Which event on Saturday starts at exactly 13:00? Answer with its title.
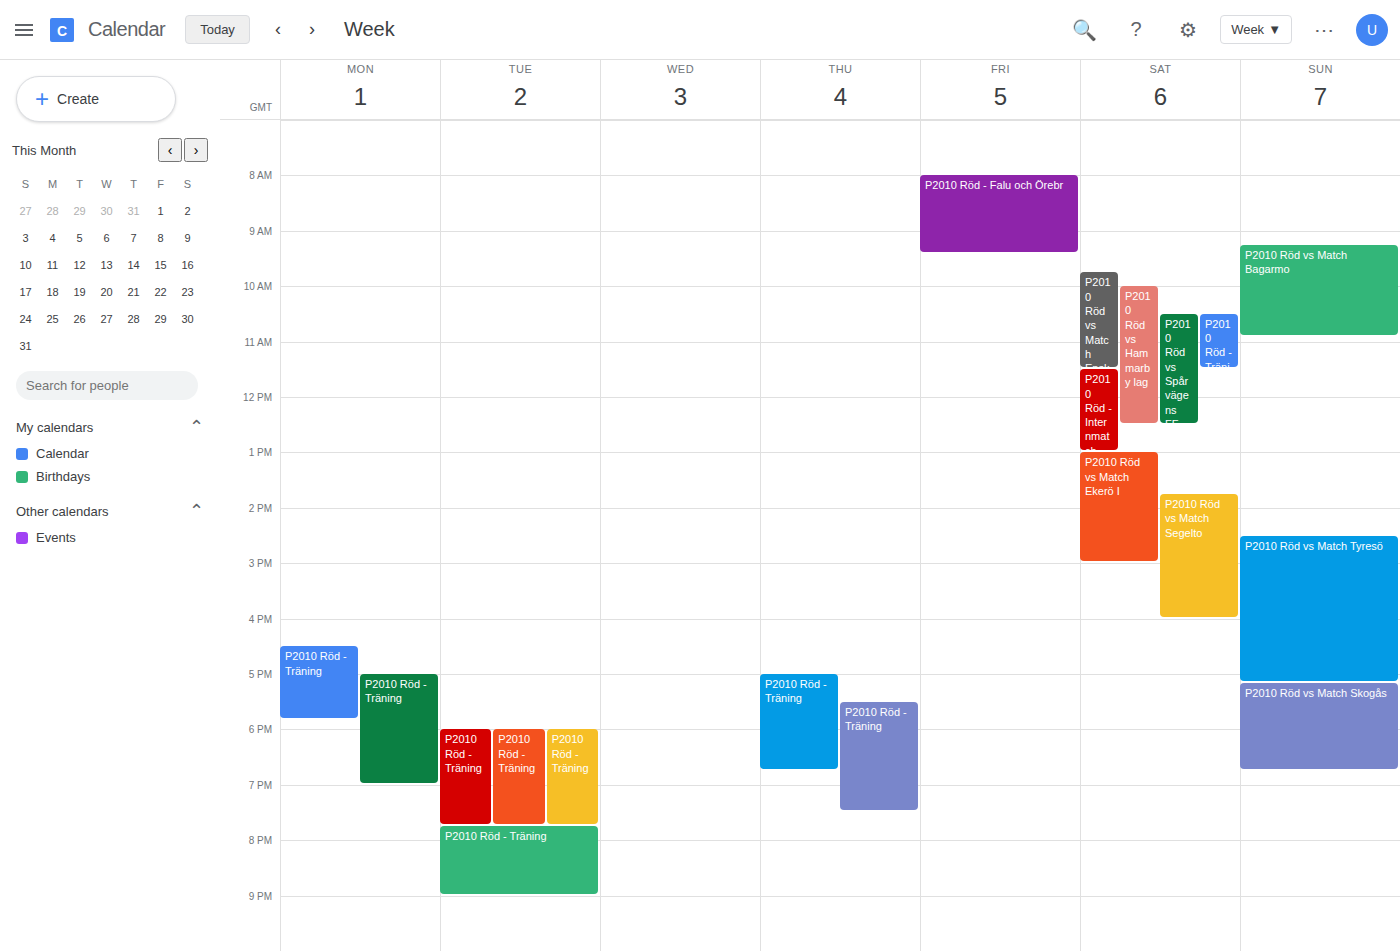
"P2010 Röd vs Match Ekerö I"